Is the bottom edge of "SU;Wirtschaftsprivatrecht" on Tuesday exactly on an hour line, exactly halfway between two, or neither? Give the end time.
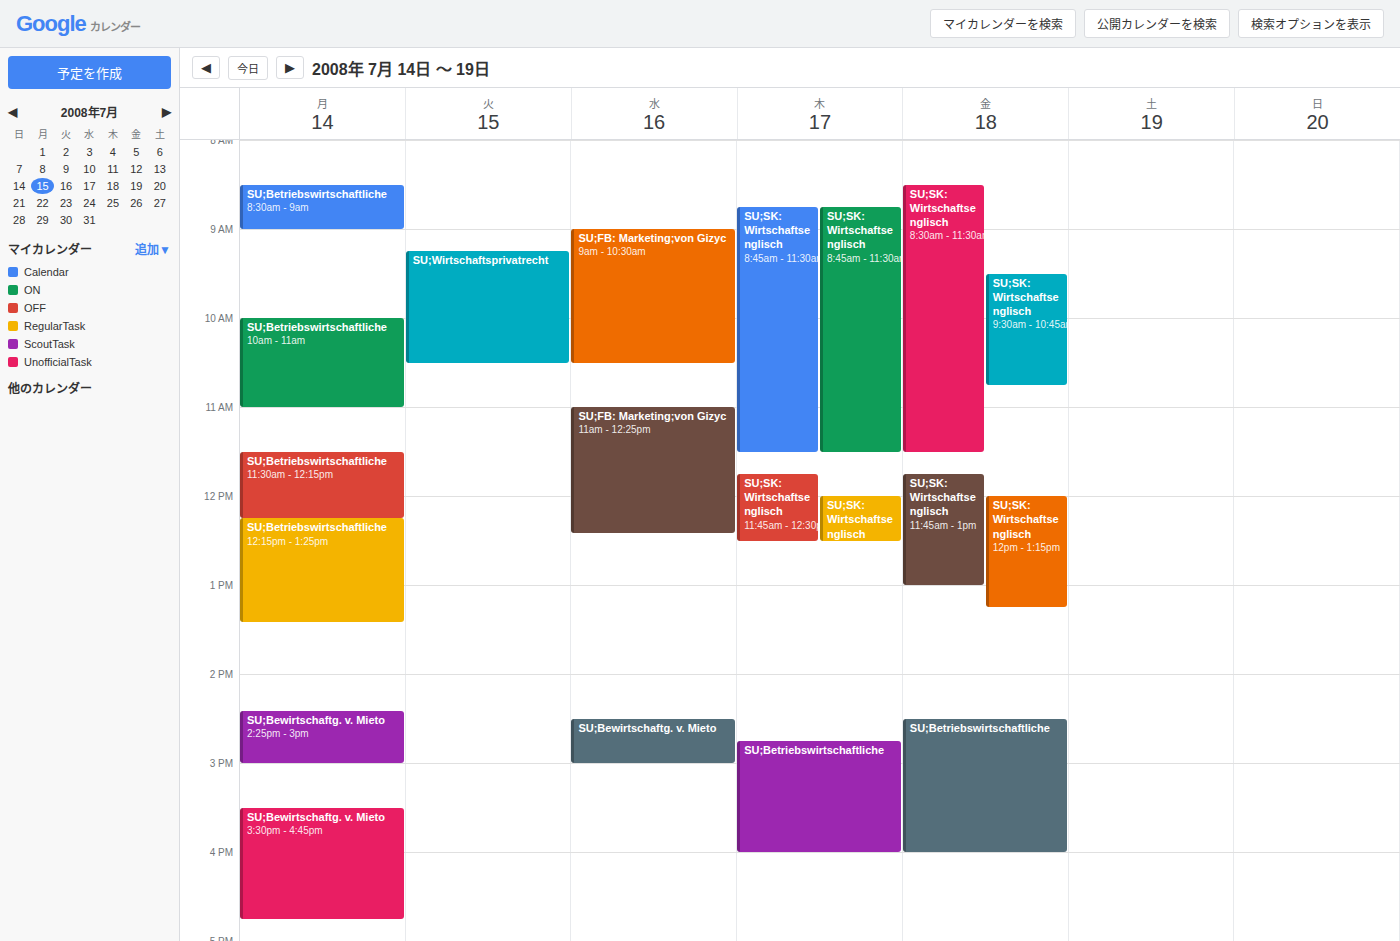
10:30 AM -- halfway between the 10 AM and 11 AM lines.